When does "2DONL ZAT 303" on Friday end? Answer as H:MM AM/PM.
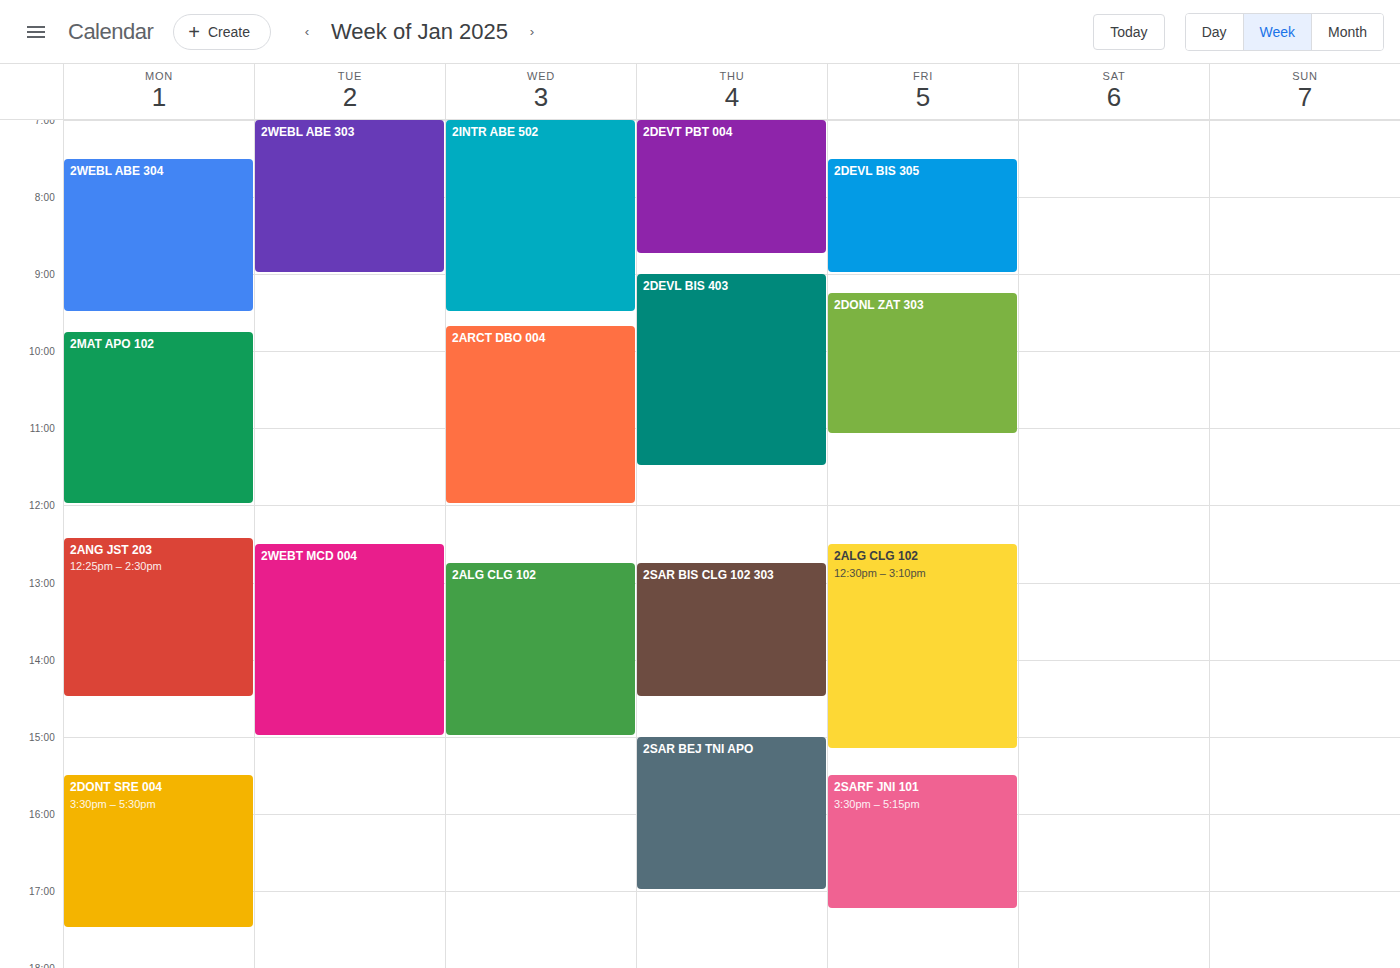
11:05 AM